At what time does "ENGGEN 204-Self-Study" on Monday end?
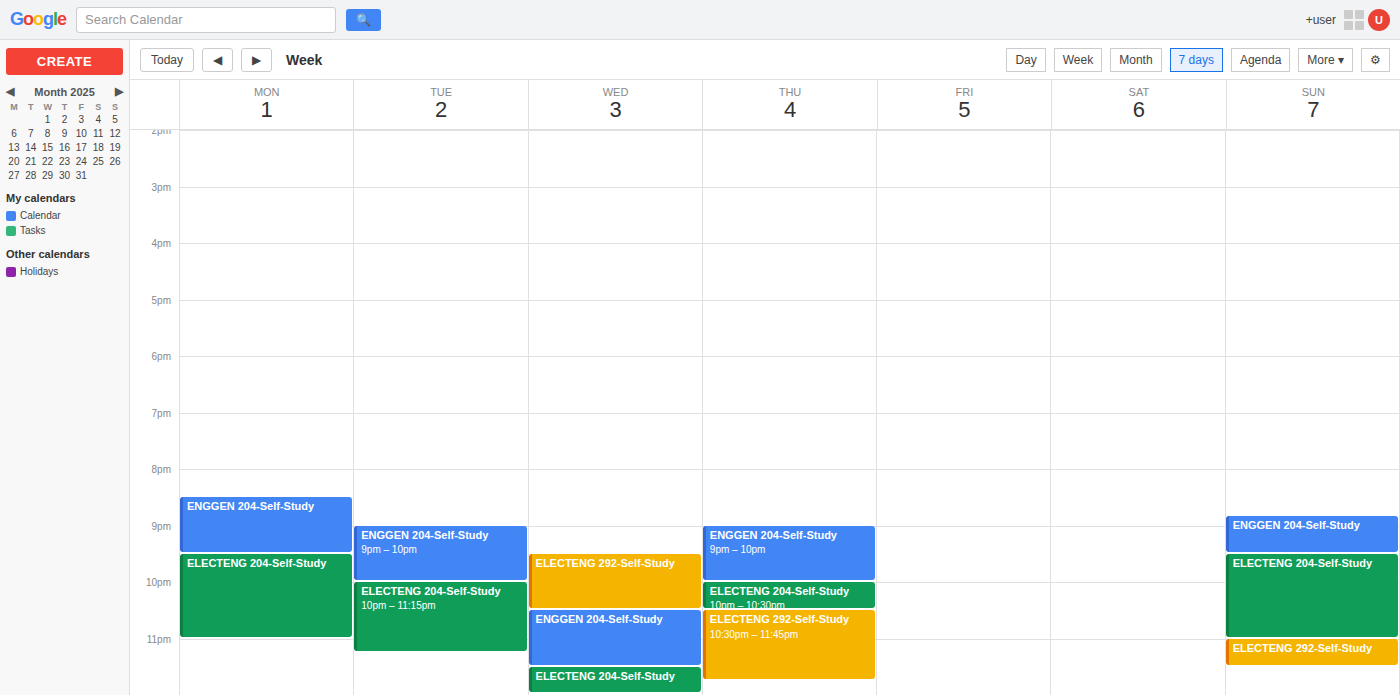
9:30 PM